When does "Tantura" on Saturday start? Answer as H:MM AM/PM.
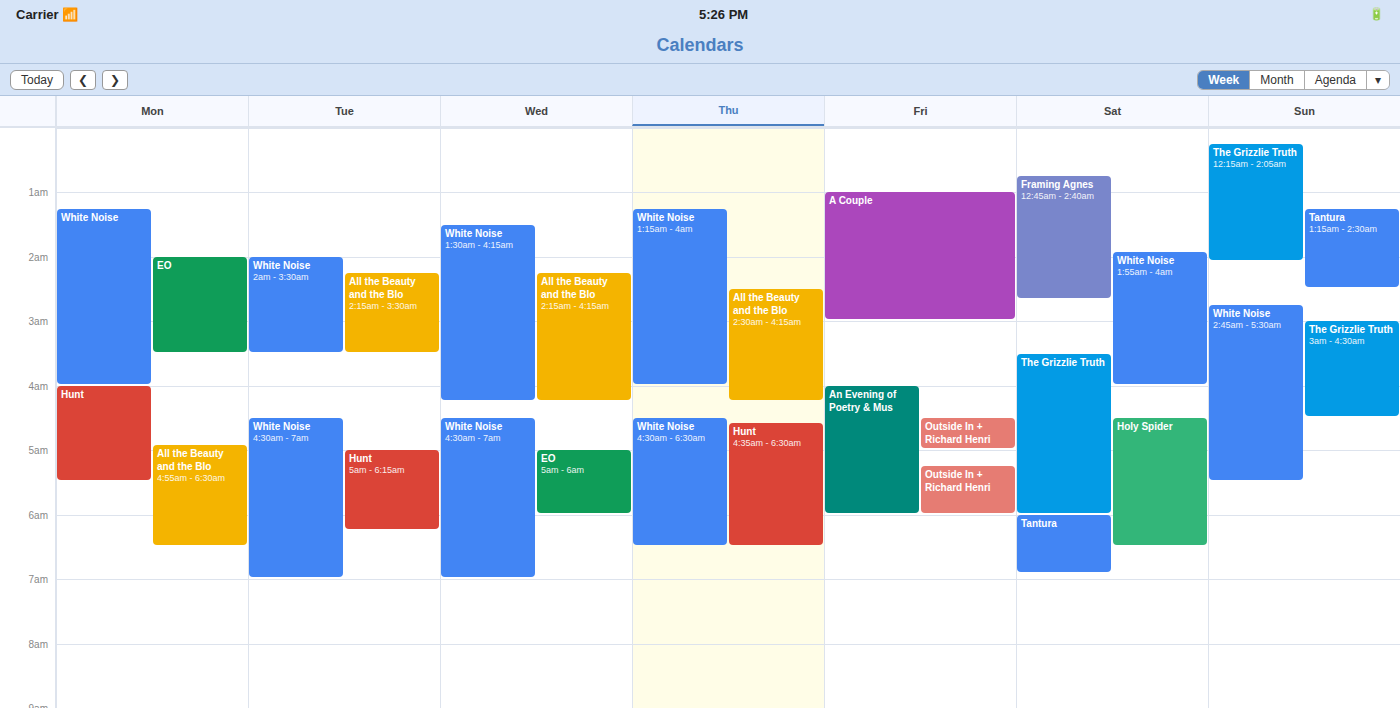
6:00 AM